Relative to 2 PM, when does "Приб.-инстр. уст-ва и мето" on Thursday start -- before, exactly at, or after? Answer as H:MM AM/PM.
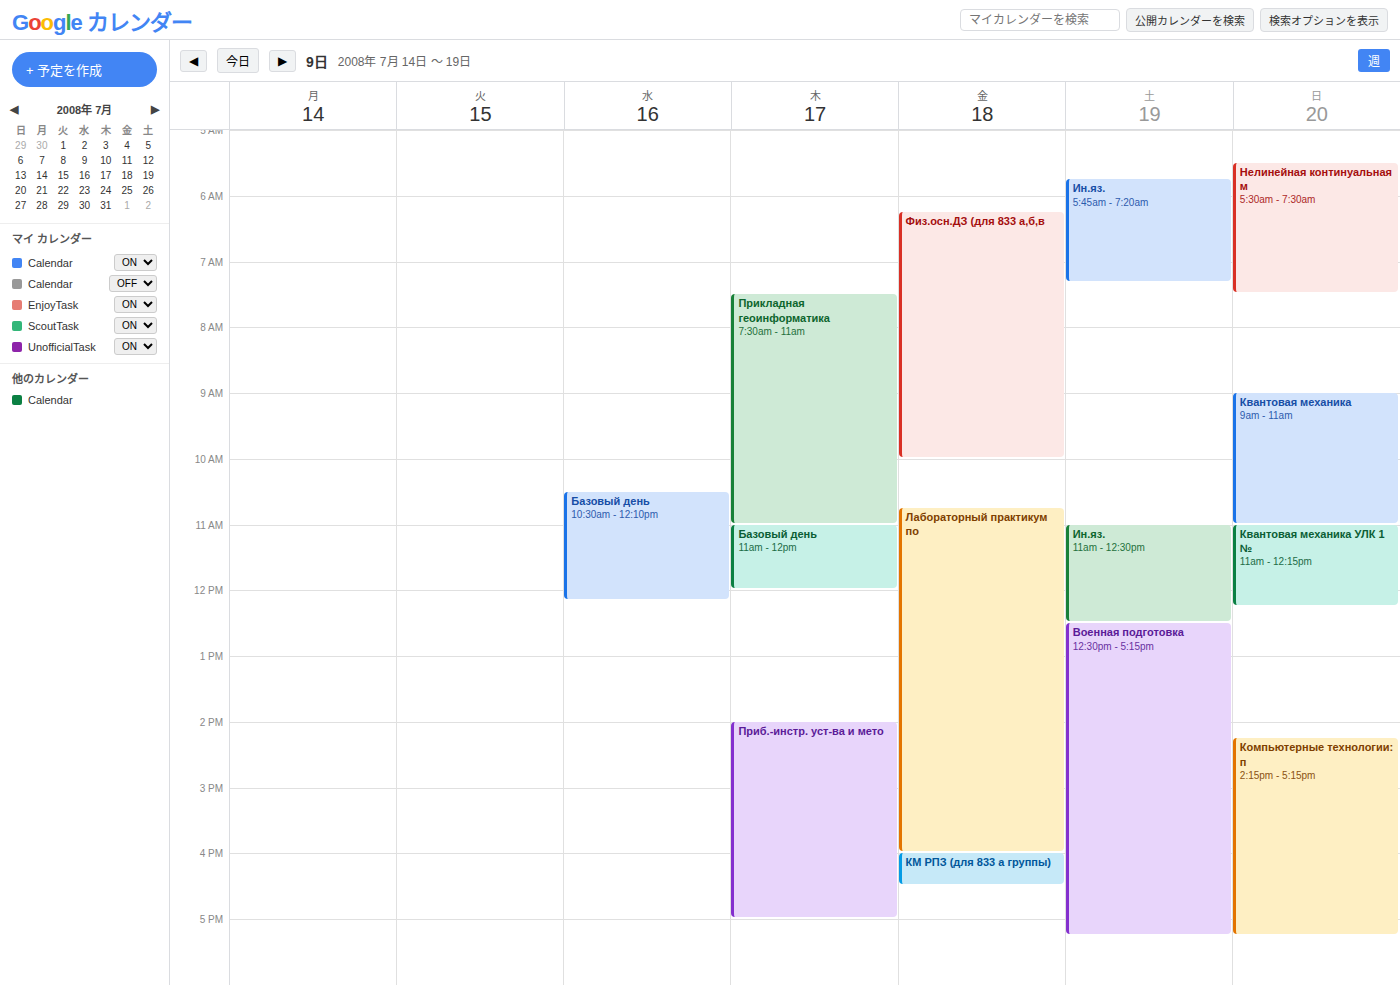
2:00 PM -- exactly at 2 PM, on the 2 PM line.